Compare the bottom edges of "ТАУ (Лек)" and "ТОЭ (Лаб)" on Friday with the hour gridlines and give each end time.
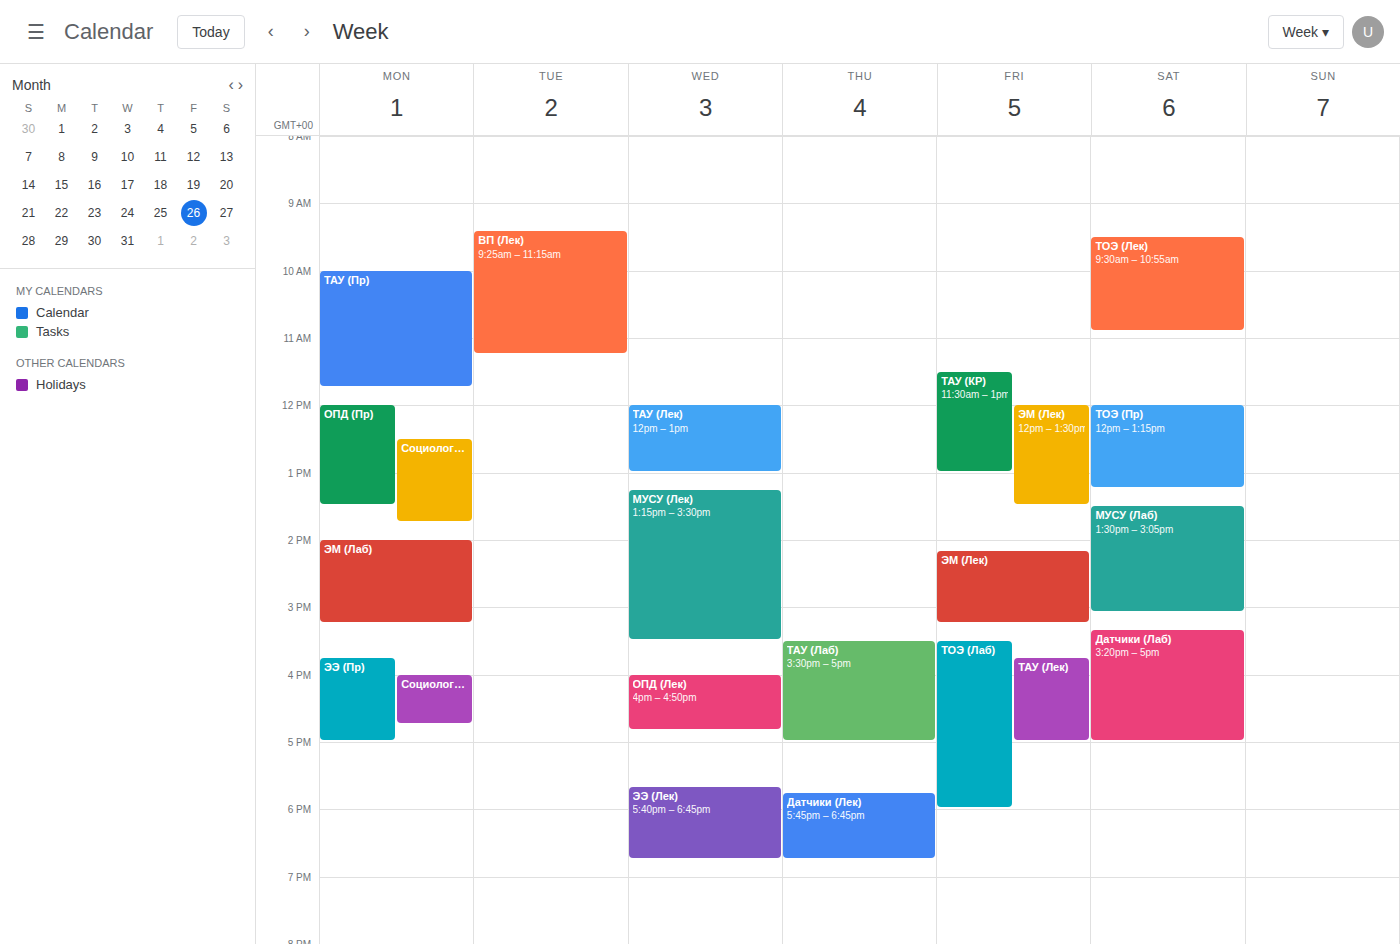
"ТАУ (Лек)": 5:00 PM, exactly on the 5 PM line. "ТОЭ (Лаб)": 6:00 PM, exactly on the 6 PM line.